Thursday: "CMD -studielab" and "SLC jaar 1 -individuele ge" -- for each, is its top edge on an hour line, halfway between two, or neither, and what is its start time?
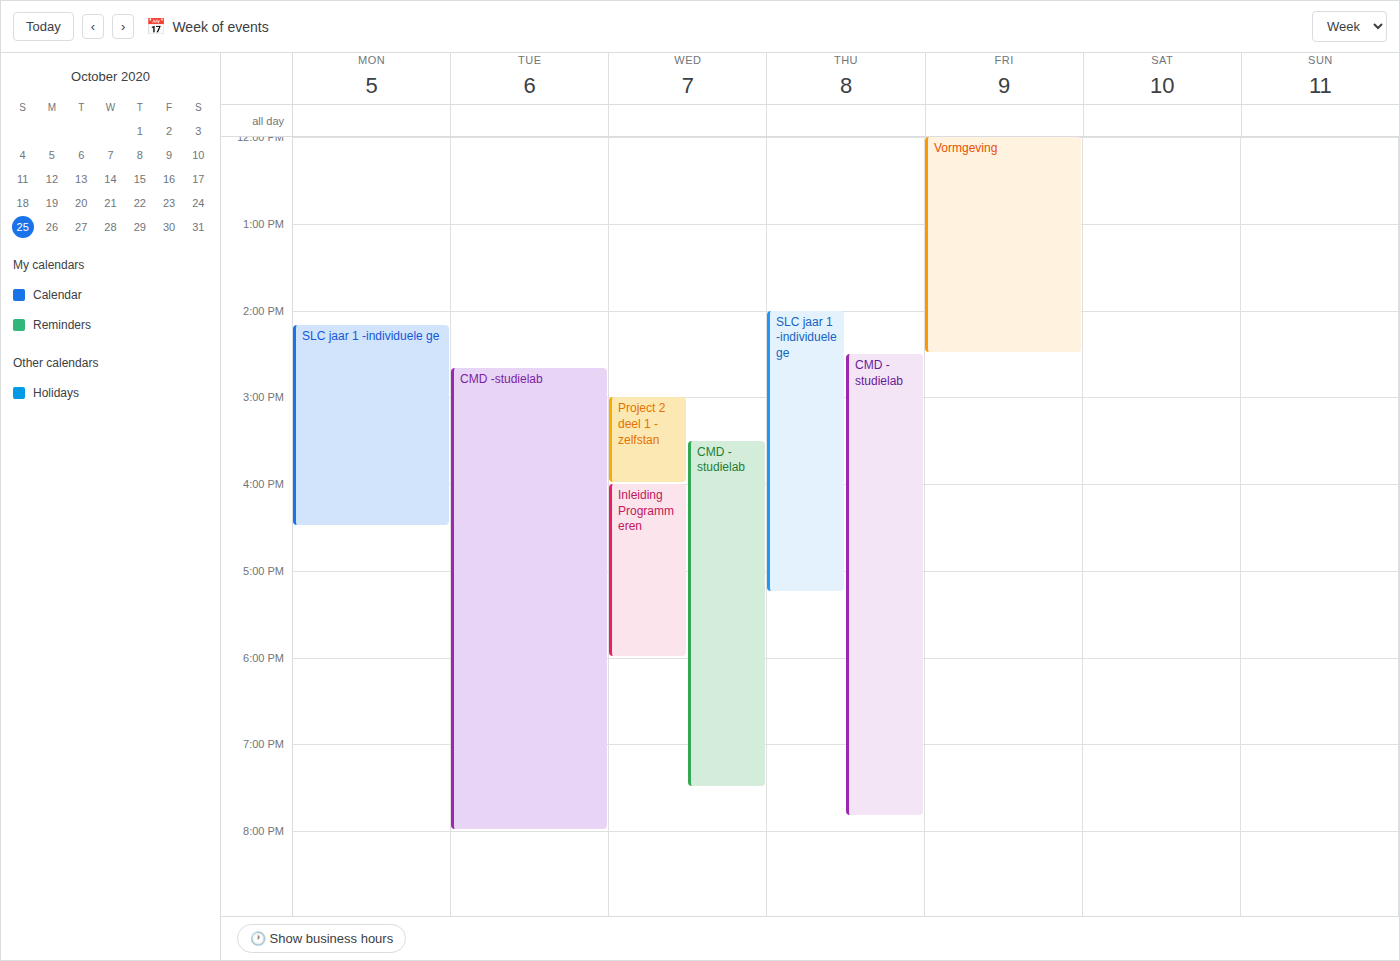
"CMD -studielab": 2:30 PM, halfway between the 2 PM and 3 PM lines. "SLC jaar 1 -individuele ge": 2:00 PM, exactly on the 2 PM line.